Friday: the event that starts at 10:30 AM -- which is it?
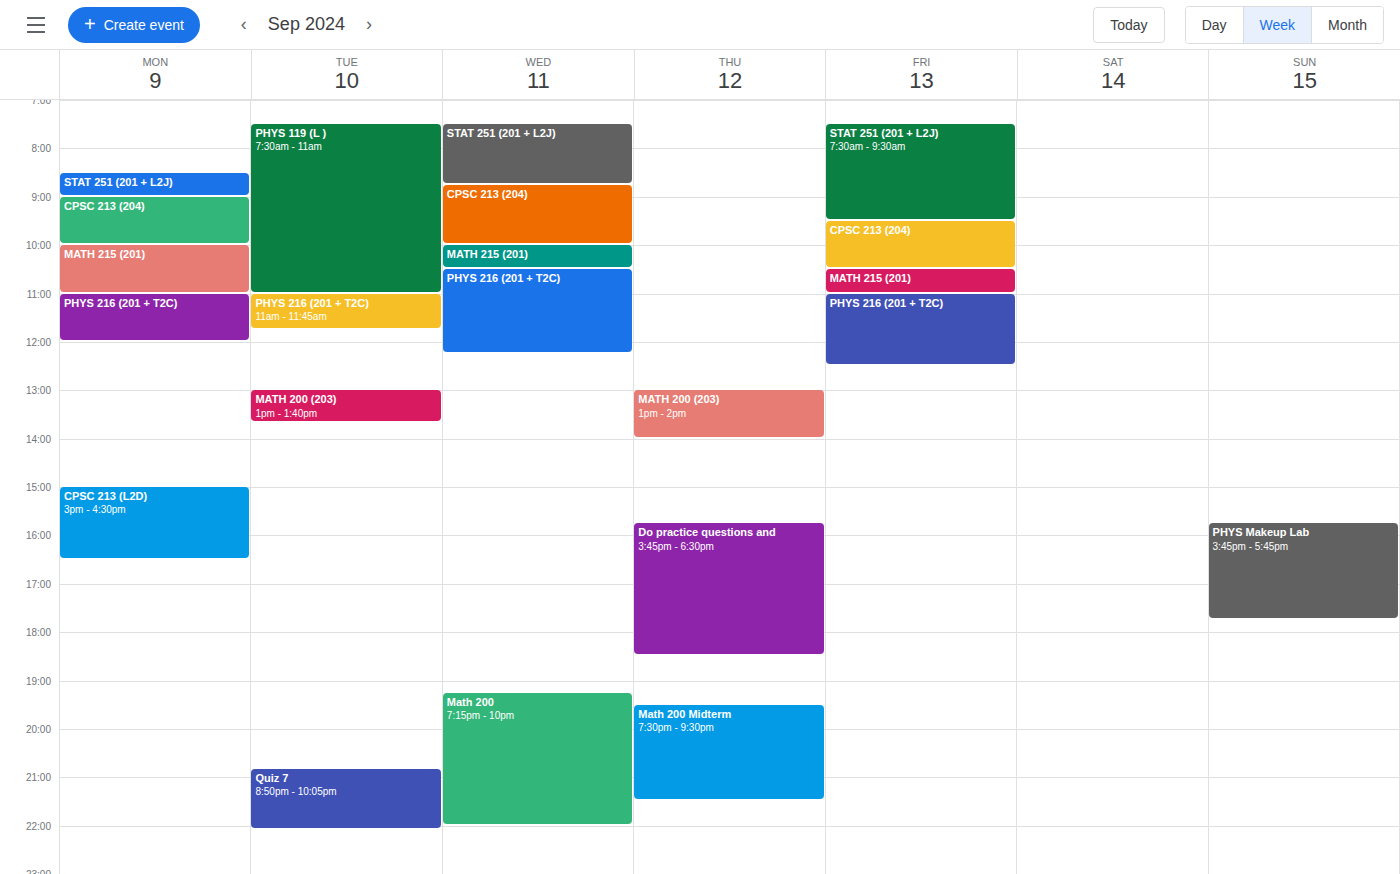
"MATH 215 (201)"